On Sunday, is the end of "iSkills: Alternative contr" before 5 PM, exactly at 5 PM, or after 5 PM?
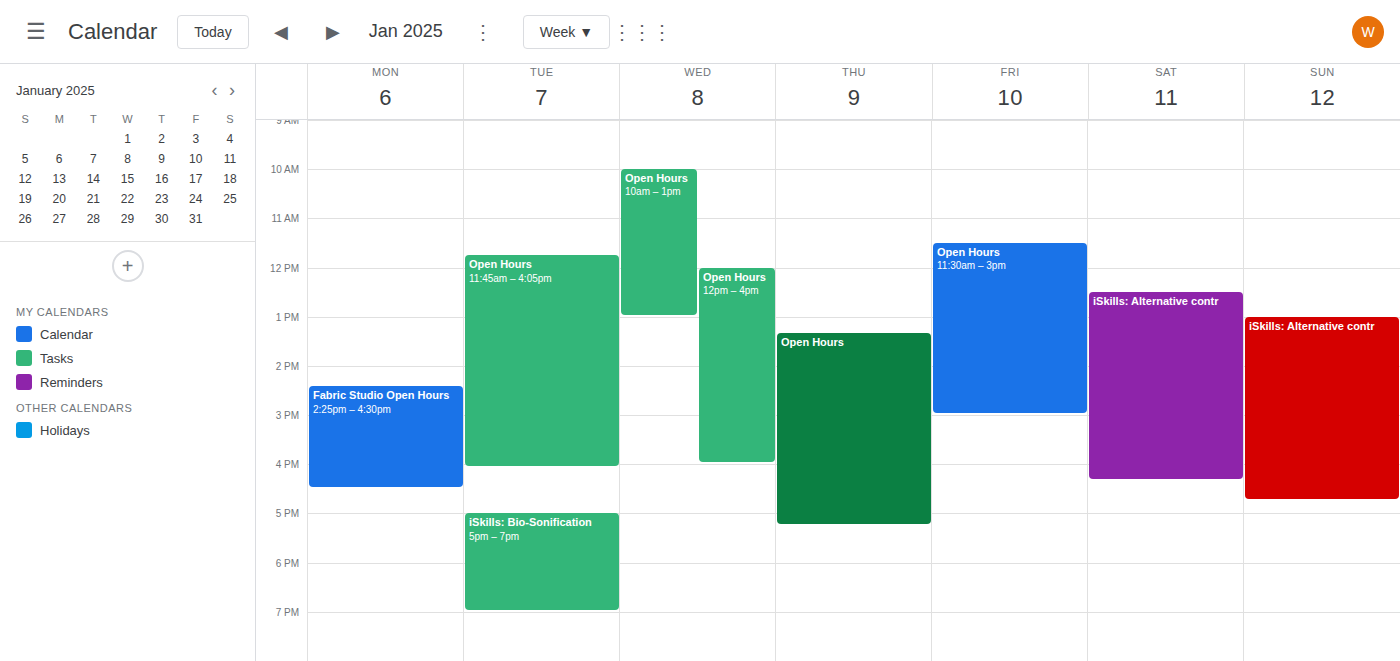
4:45 PM -- before 5 PM, 15 minutes above the 5 PM line.